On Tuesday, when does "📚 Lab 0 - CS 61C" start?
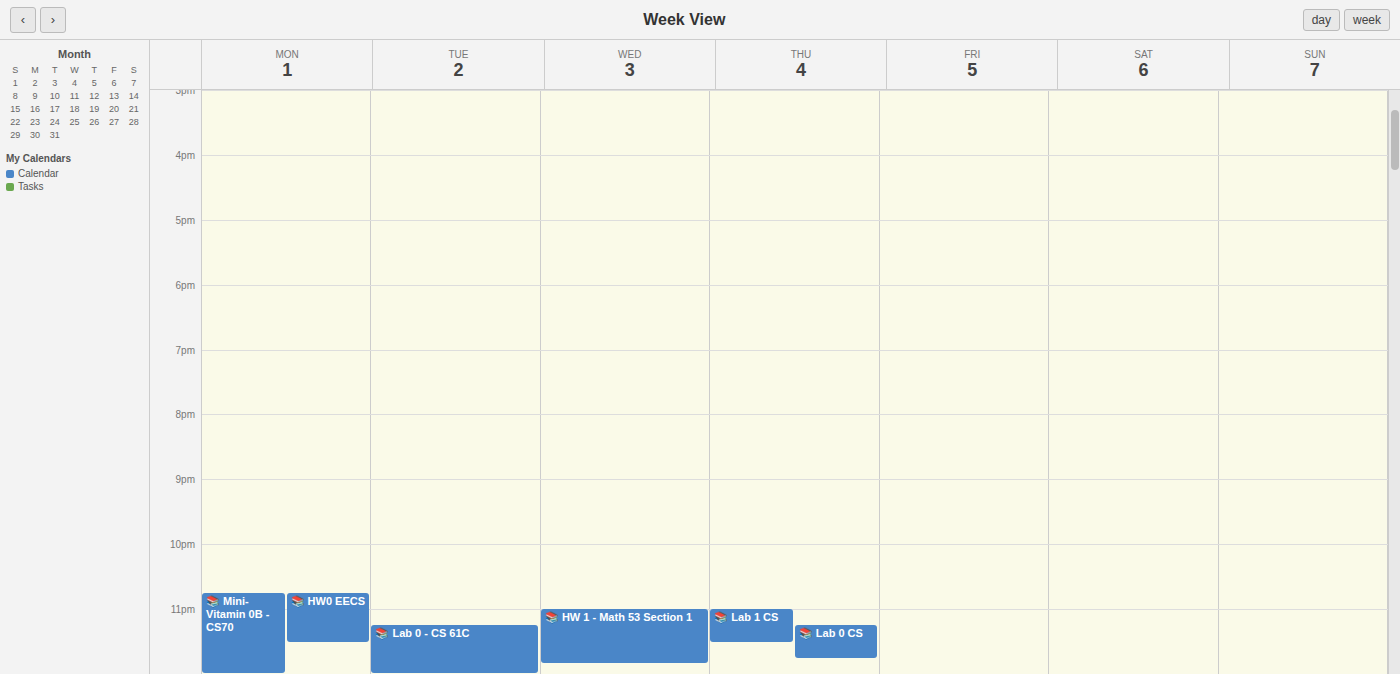
23:15